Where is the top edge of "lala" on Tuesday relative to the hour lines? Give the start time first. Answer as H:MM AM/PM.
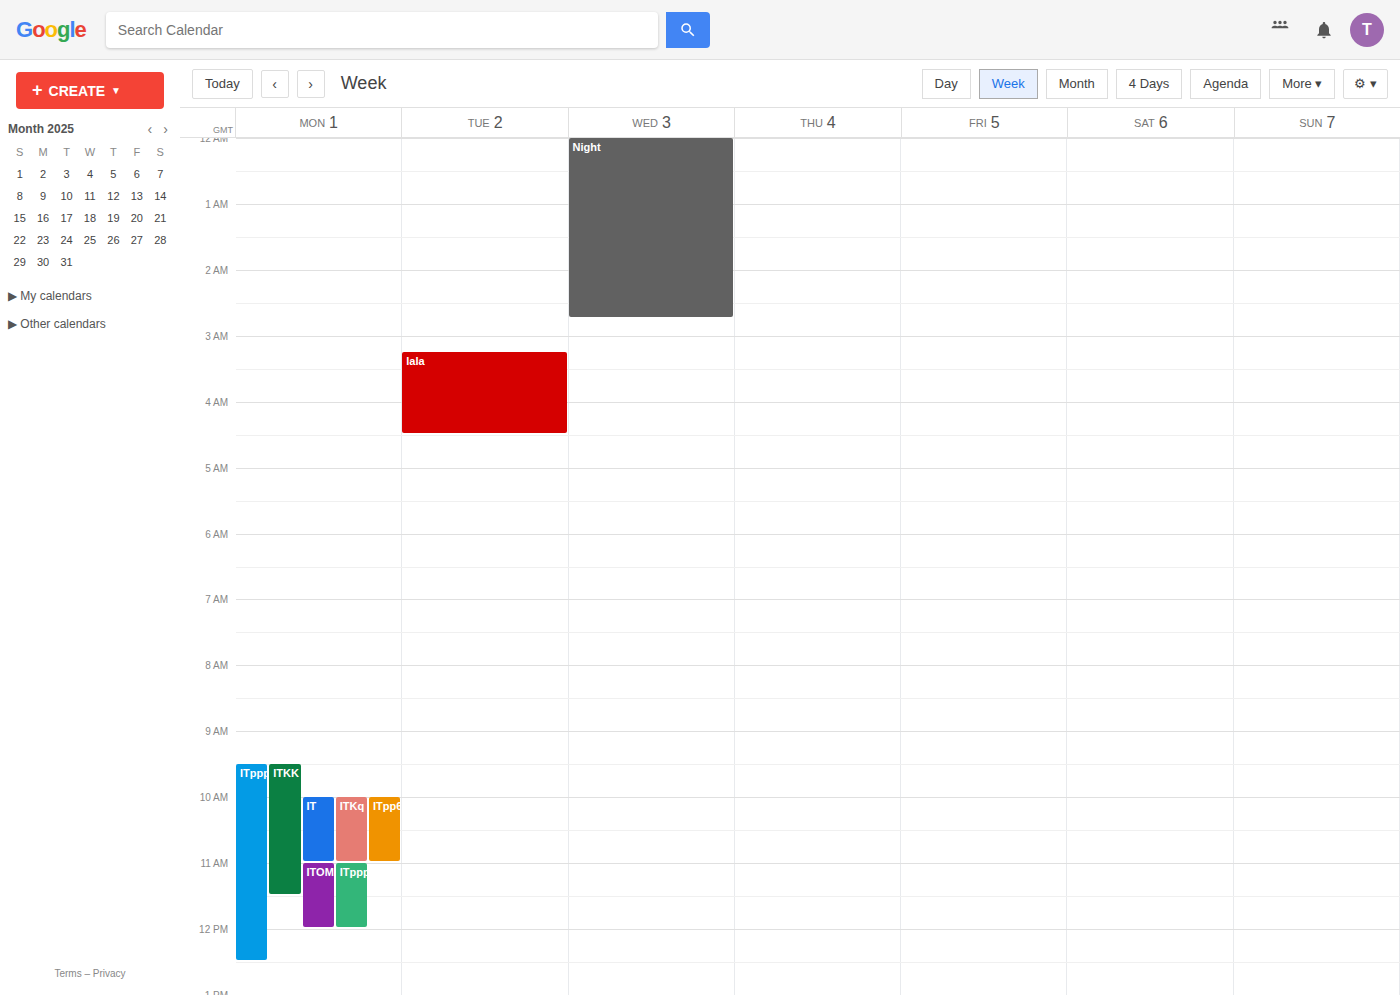
3:15 AM -- neither: a quarter of the way from the 3 AM line to the 4 AM line.